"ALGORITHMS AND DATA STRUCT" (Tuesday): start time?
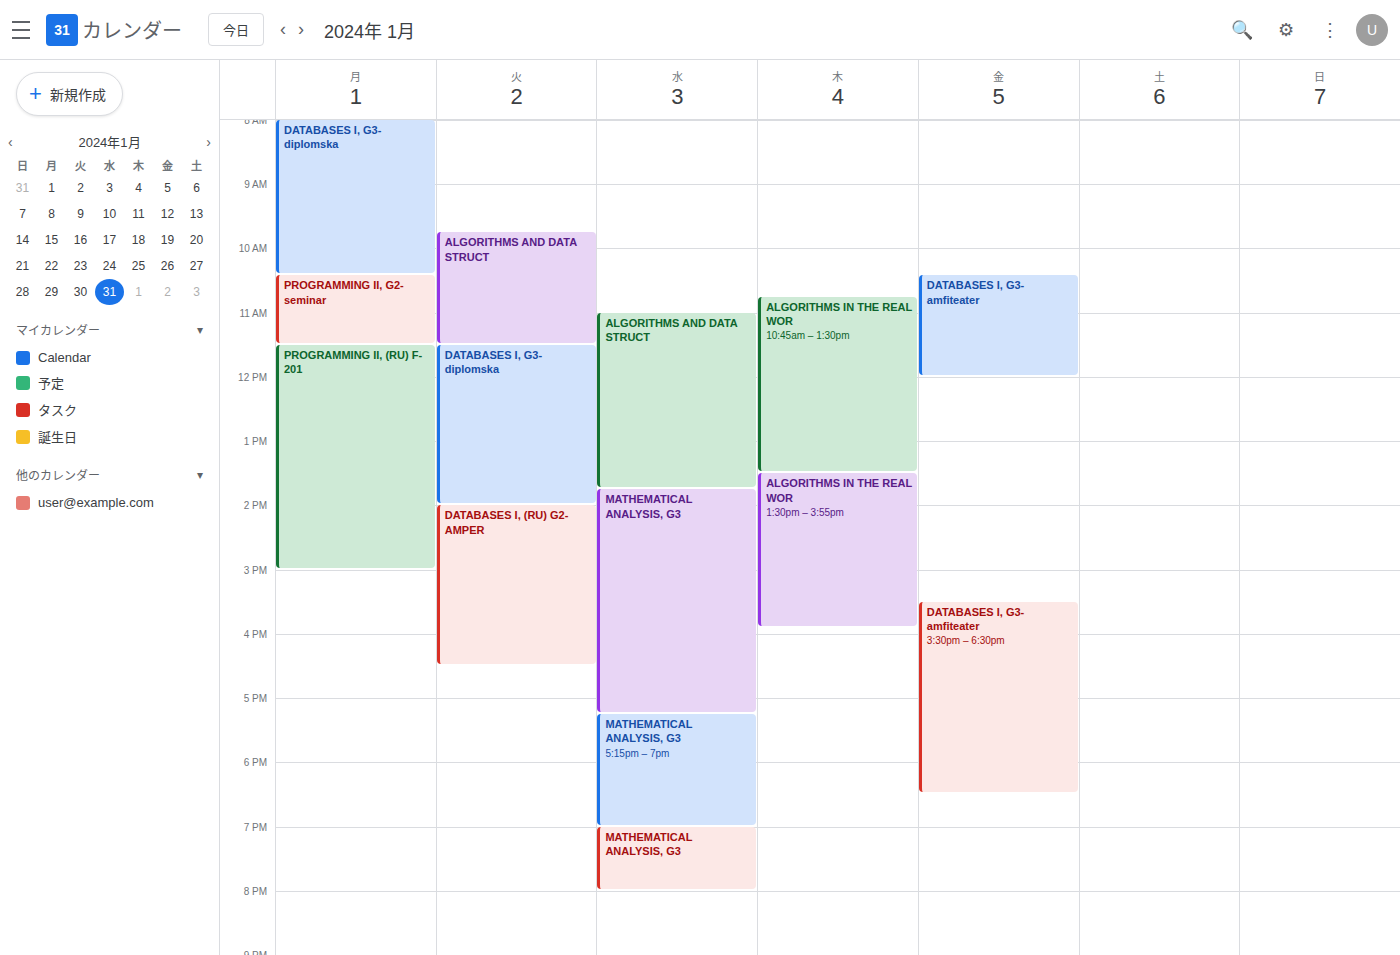
9:45 AM